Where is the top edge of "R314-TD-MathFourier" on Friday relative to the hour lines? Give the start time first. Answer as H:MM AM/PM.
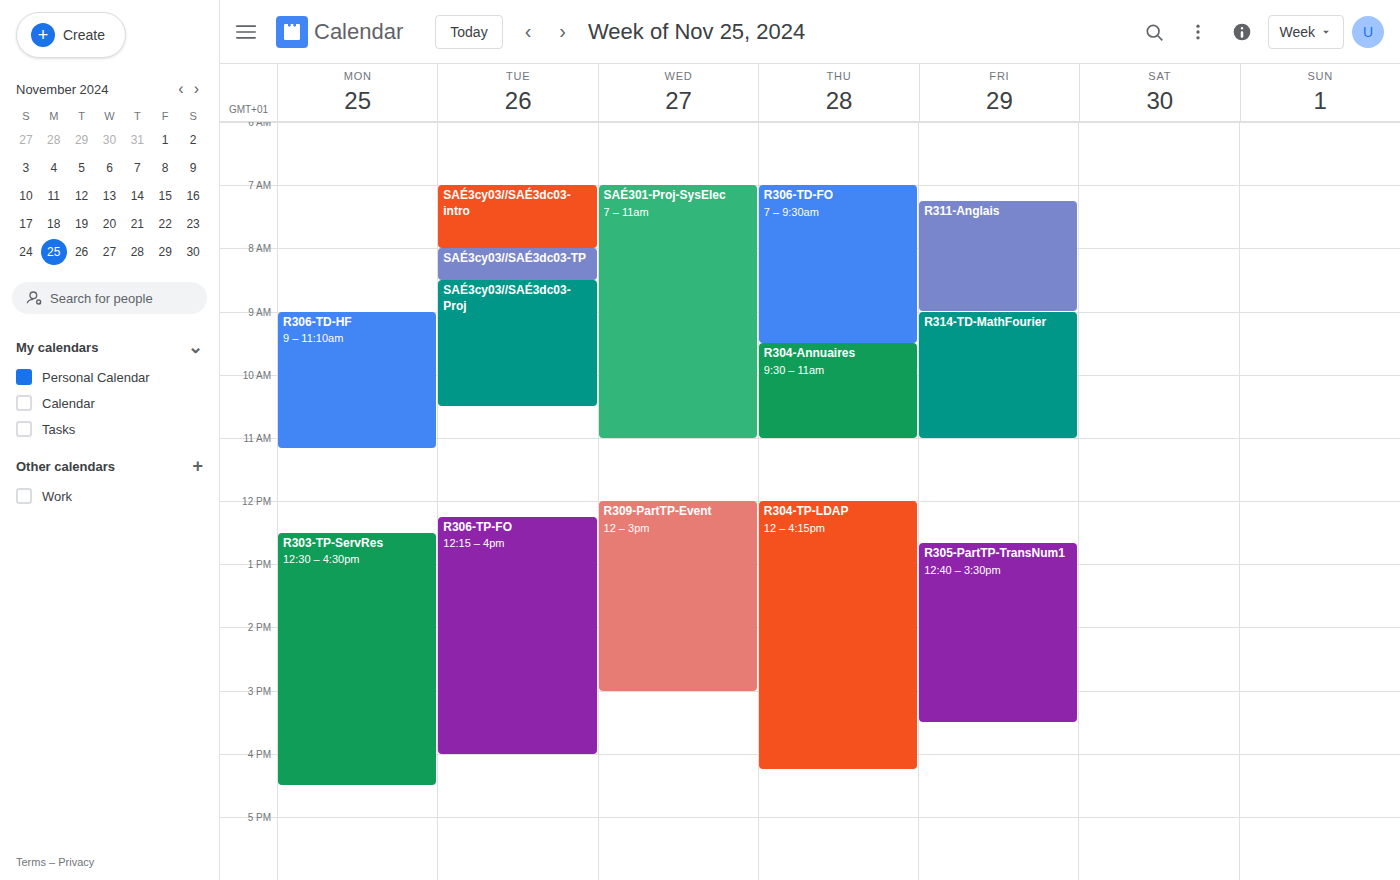
9:00 AM -- exactly on the 9 AM line.